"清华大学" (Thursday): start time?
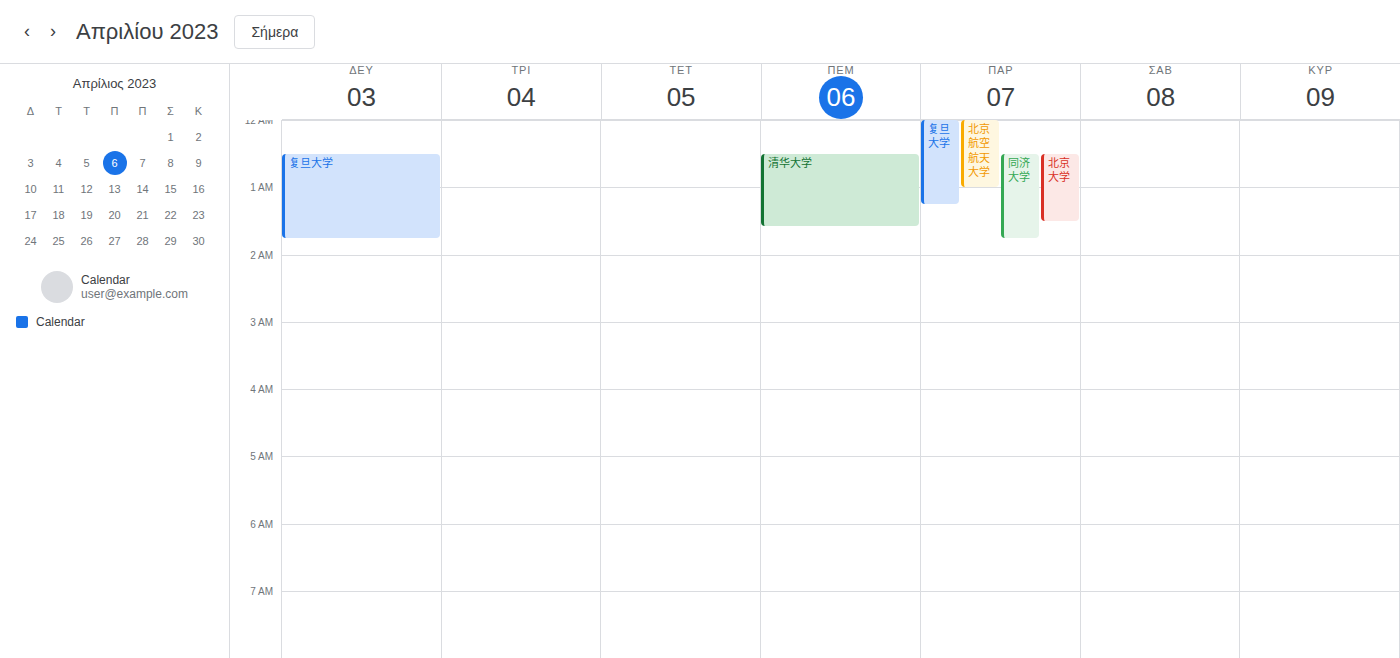
12:30 AM